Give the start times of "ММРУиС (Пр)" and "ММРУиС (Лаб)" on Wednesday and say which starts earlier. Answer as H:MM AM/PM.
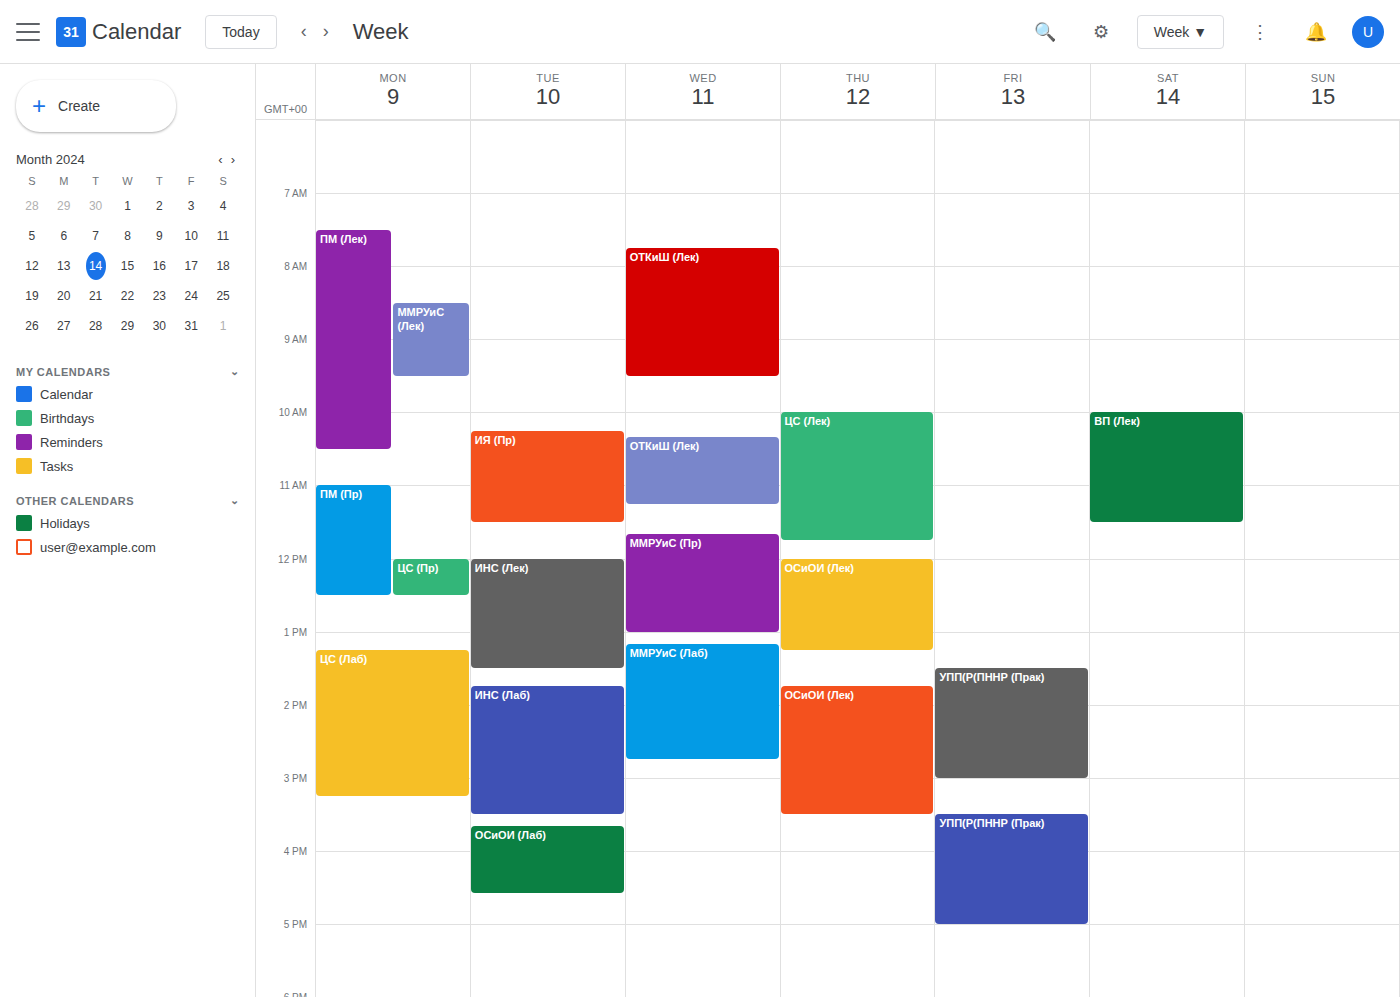
"ММРУиС (Пр)" 11:40 AM; "ММРУиС (Лаб)" 1:10 PM.